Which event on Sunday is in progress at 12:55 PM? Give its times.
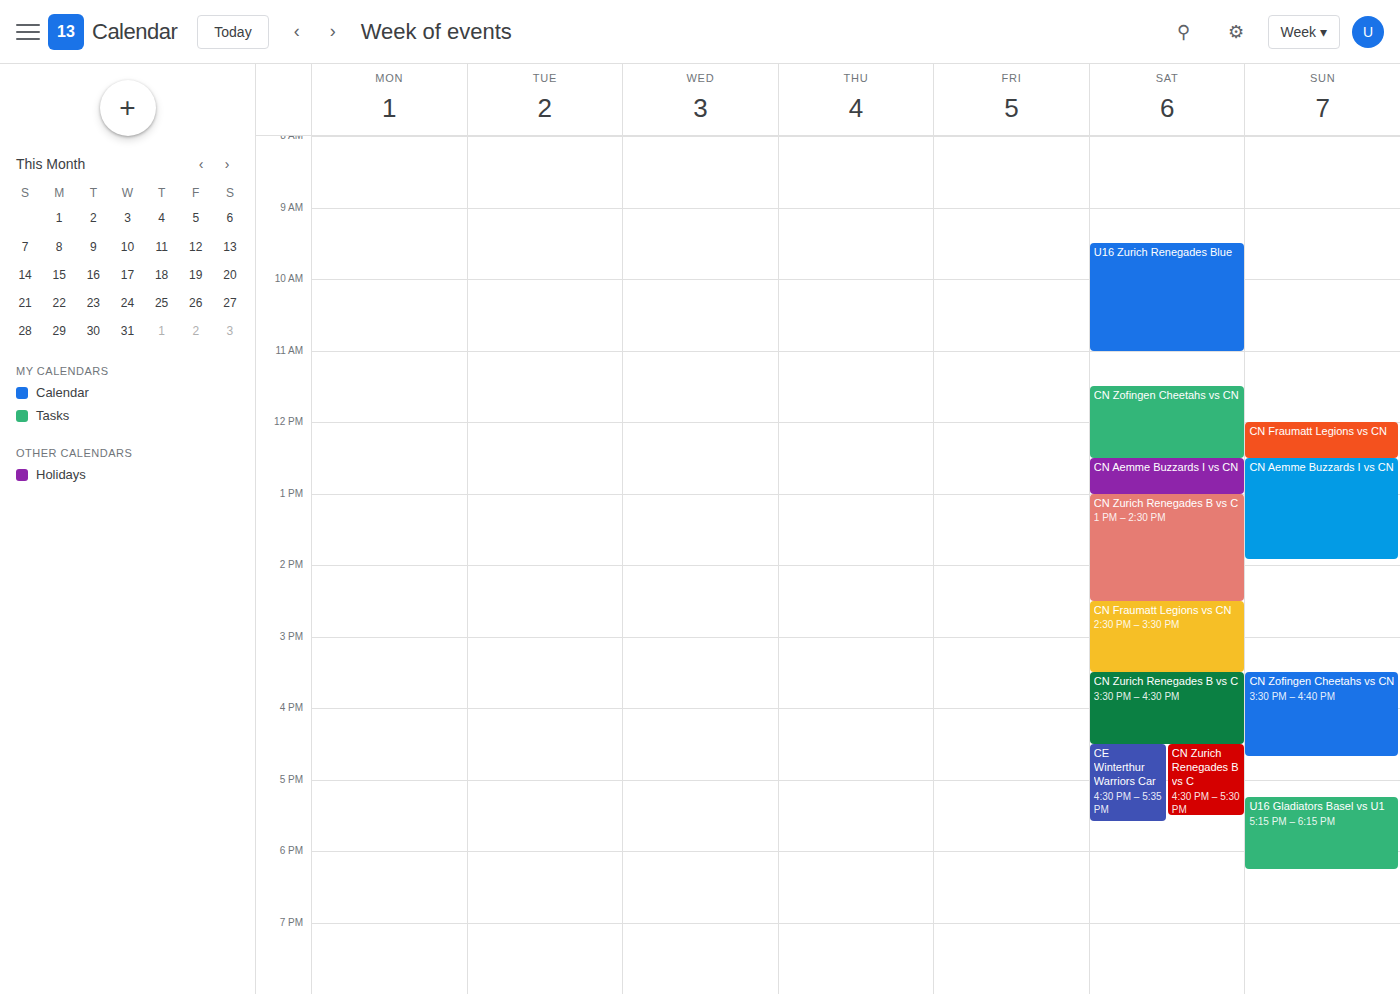
"CN Aemme Buzzards I vs CN", 12:30 PM to 1:55 PM